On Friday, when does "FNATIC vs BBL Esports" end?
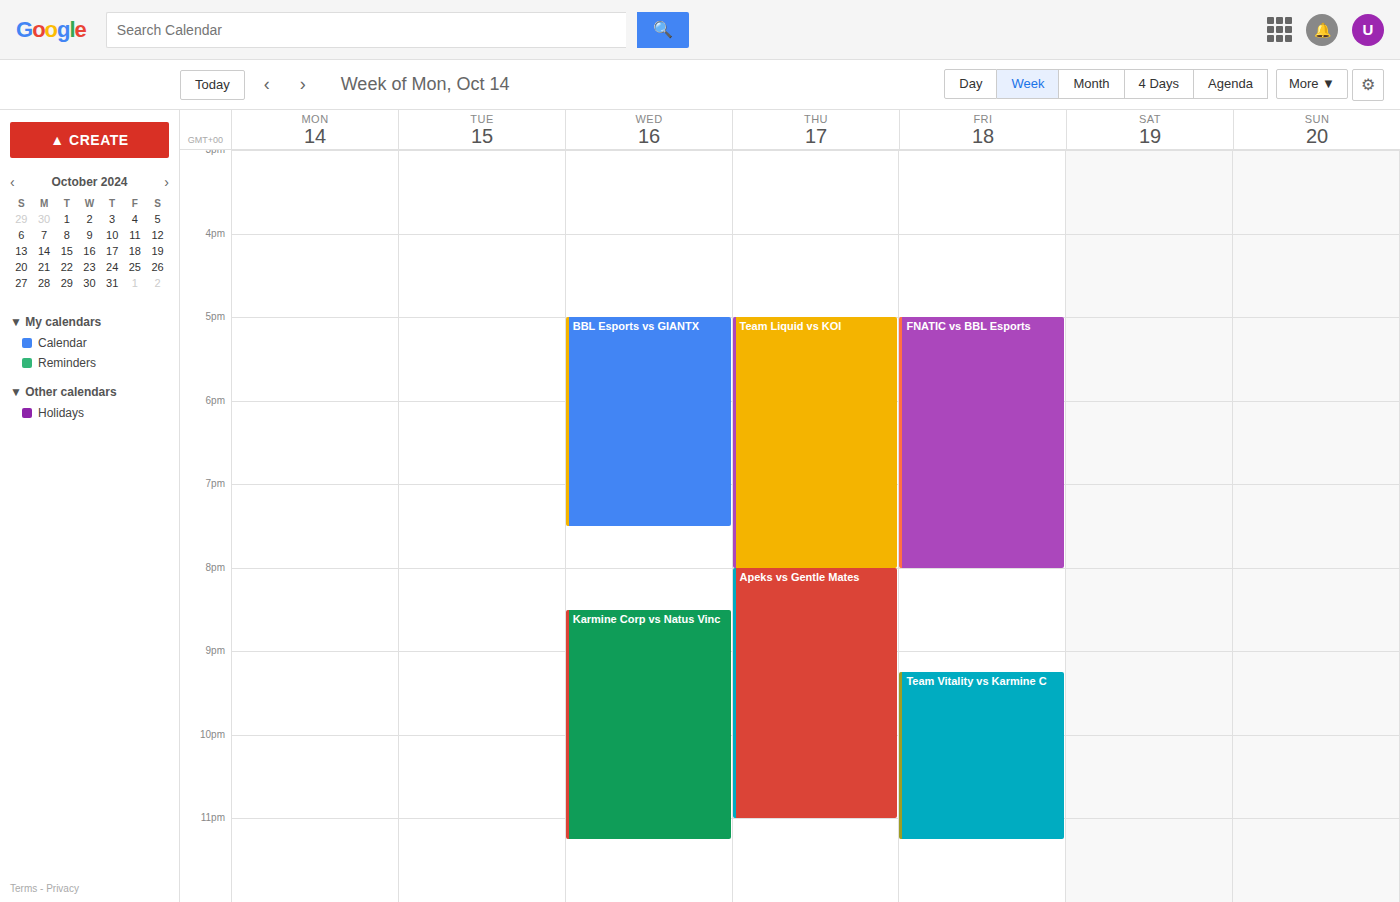
8:00 PM